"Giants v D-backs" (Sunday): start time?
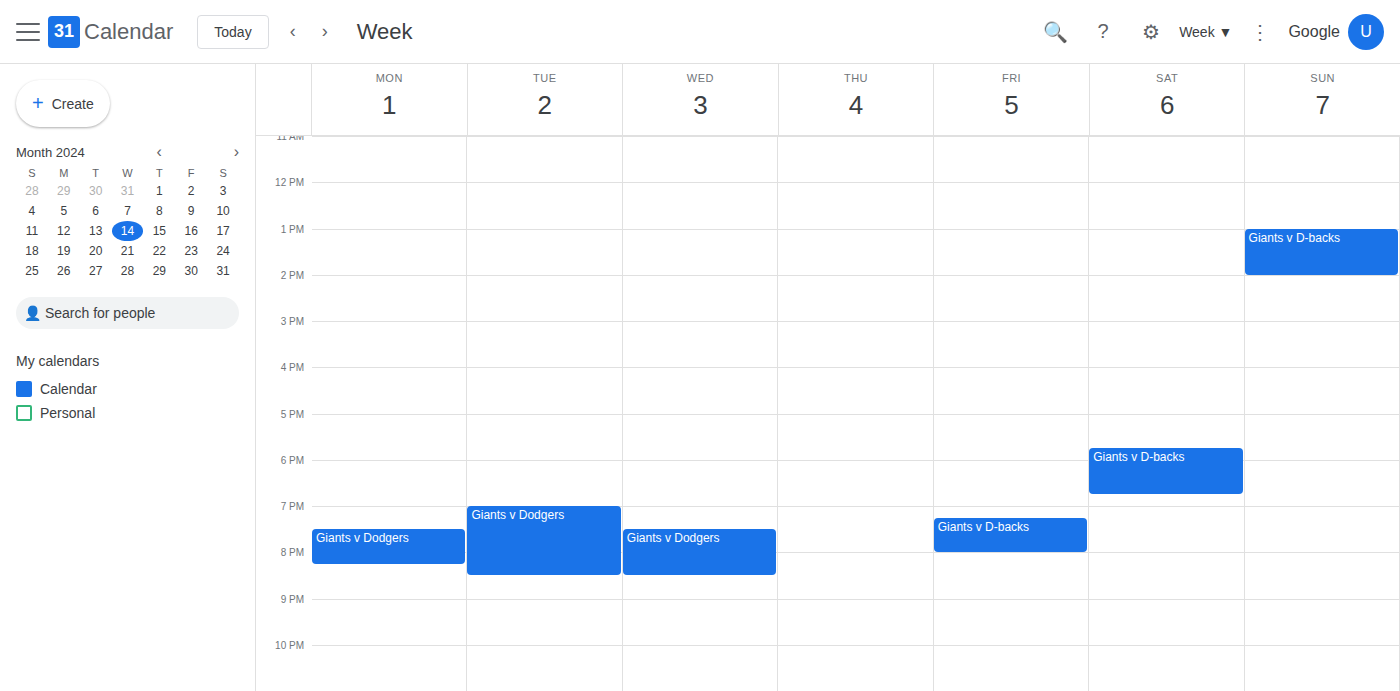
1:00 PM